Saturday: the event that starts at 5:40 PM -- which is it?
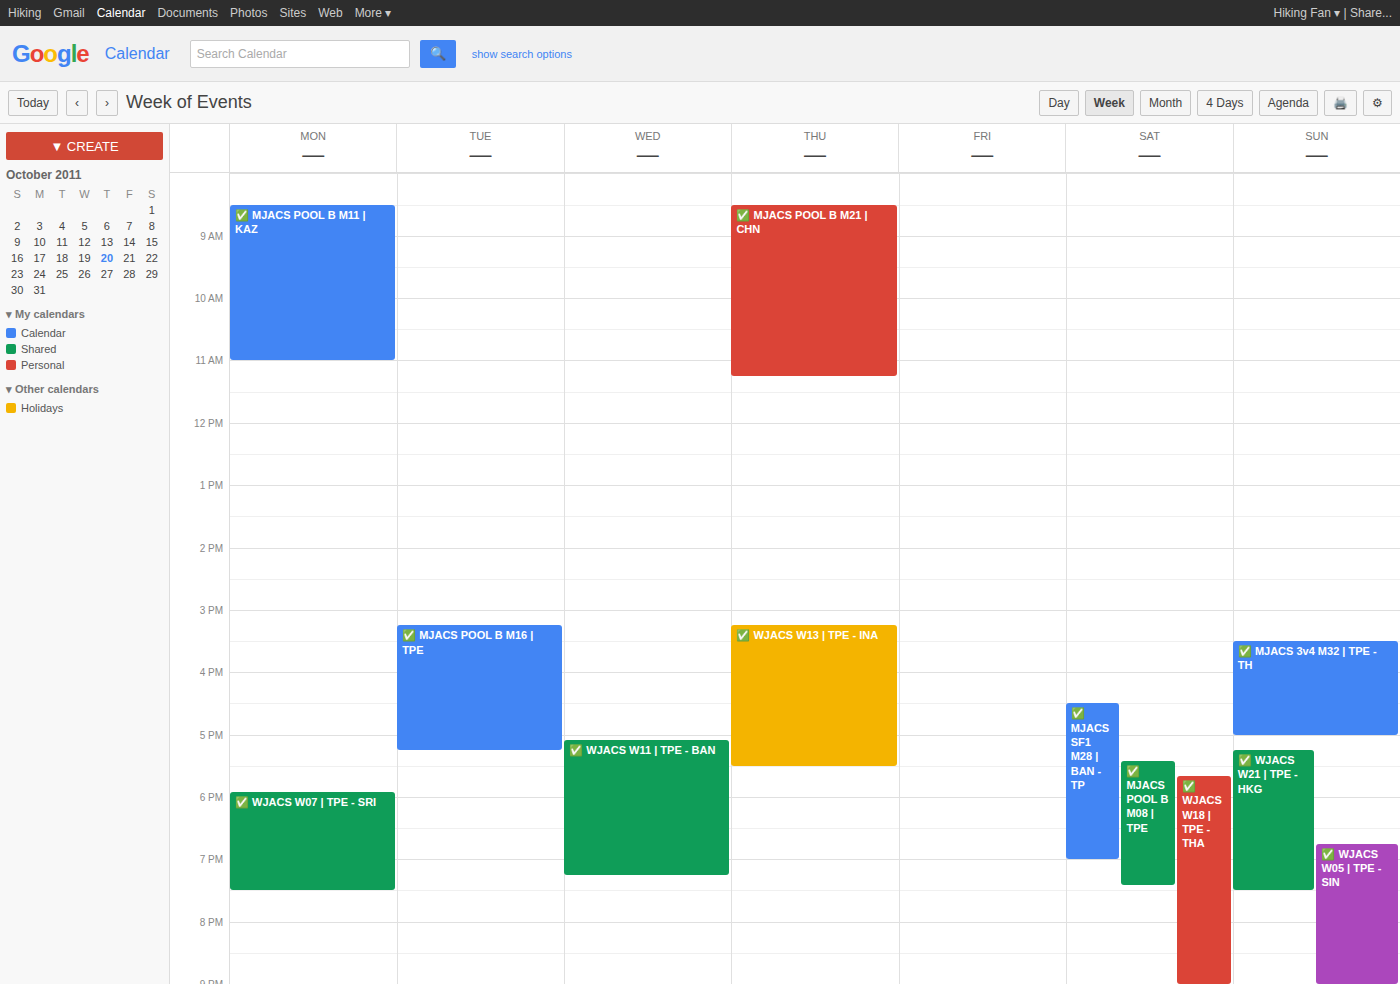
"✅ WJACS W18 | TPE - THA"